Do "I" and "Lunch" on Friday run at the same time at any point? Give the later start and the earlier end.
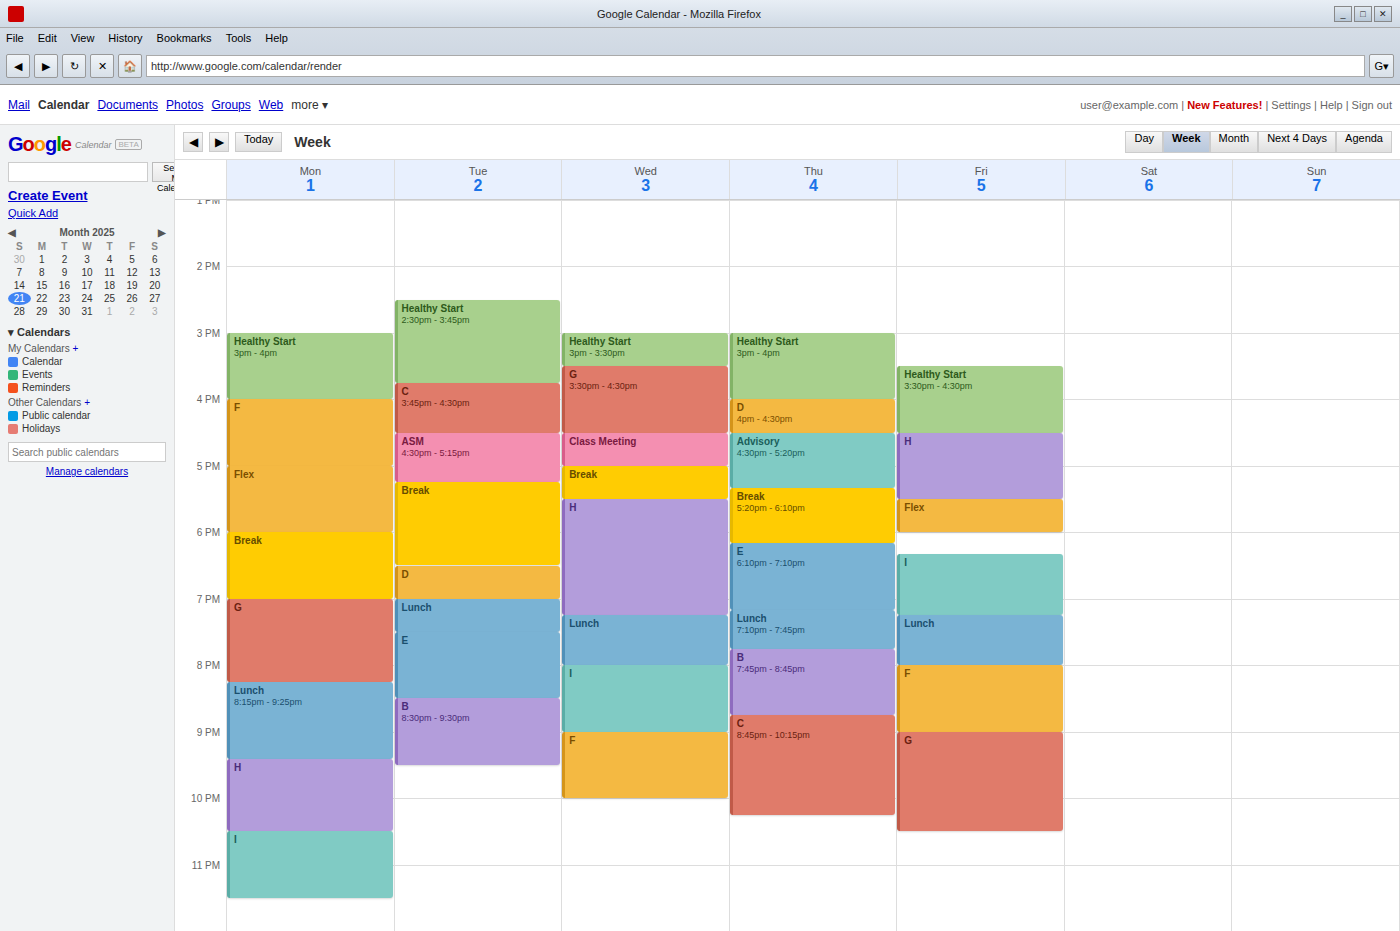
"I" ends at 7:15 PM, exactly when "Lunch" starts -- they touch but do not overlap.